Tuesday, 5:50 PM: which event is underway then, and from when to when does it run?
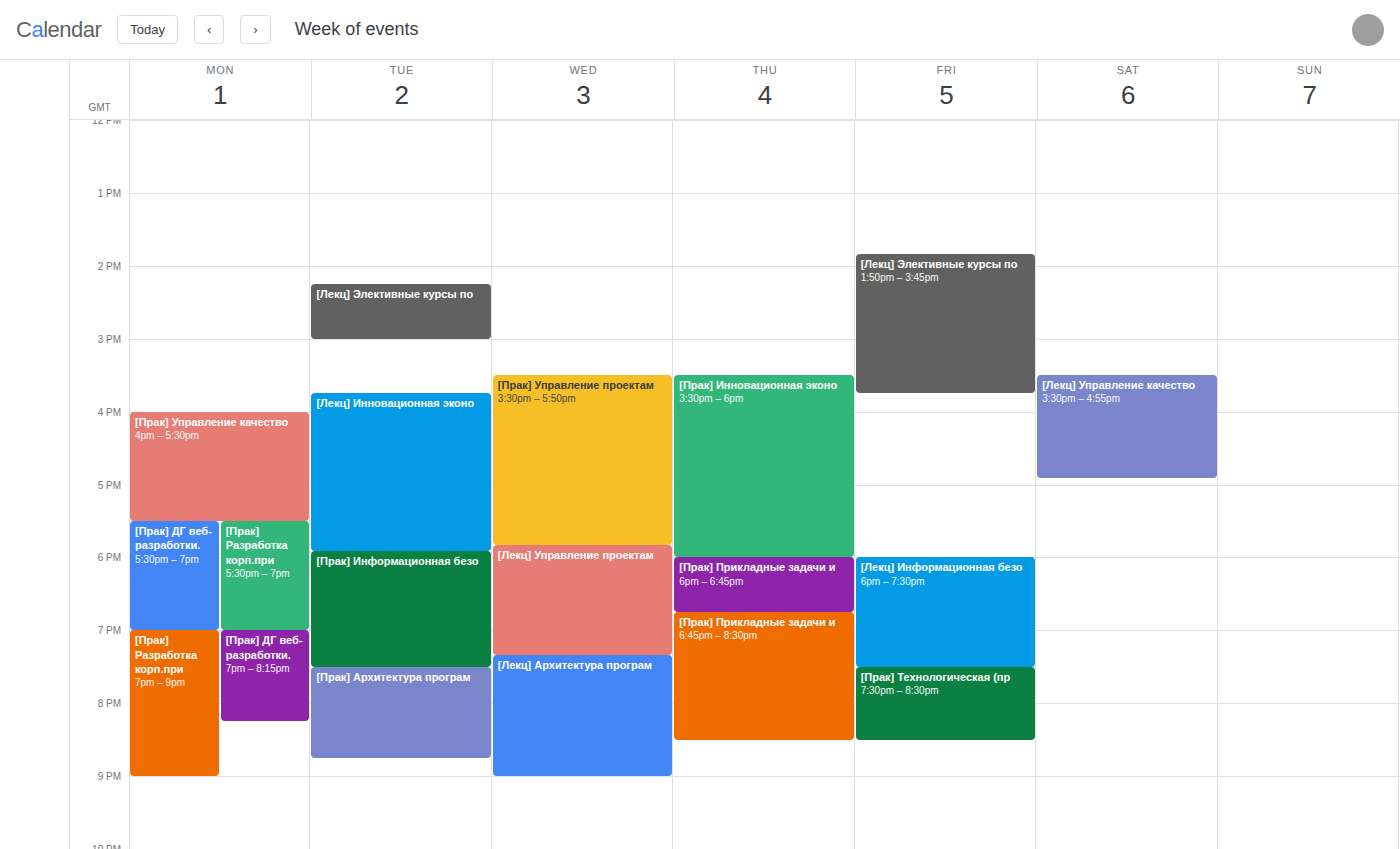
"[Лекц] Инновационная эконо", 3:45 PM to 5:55 PM